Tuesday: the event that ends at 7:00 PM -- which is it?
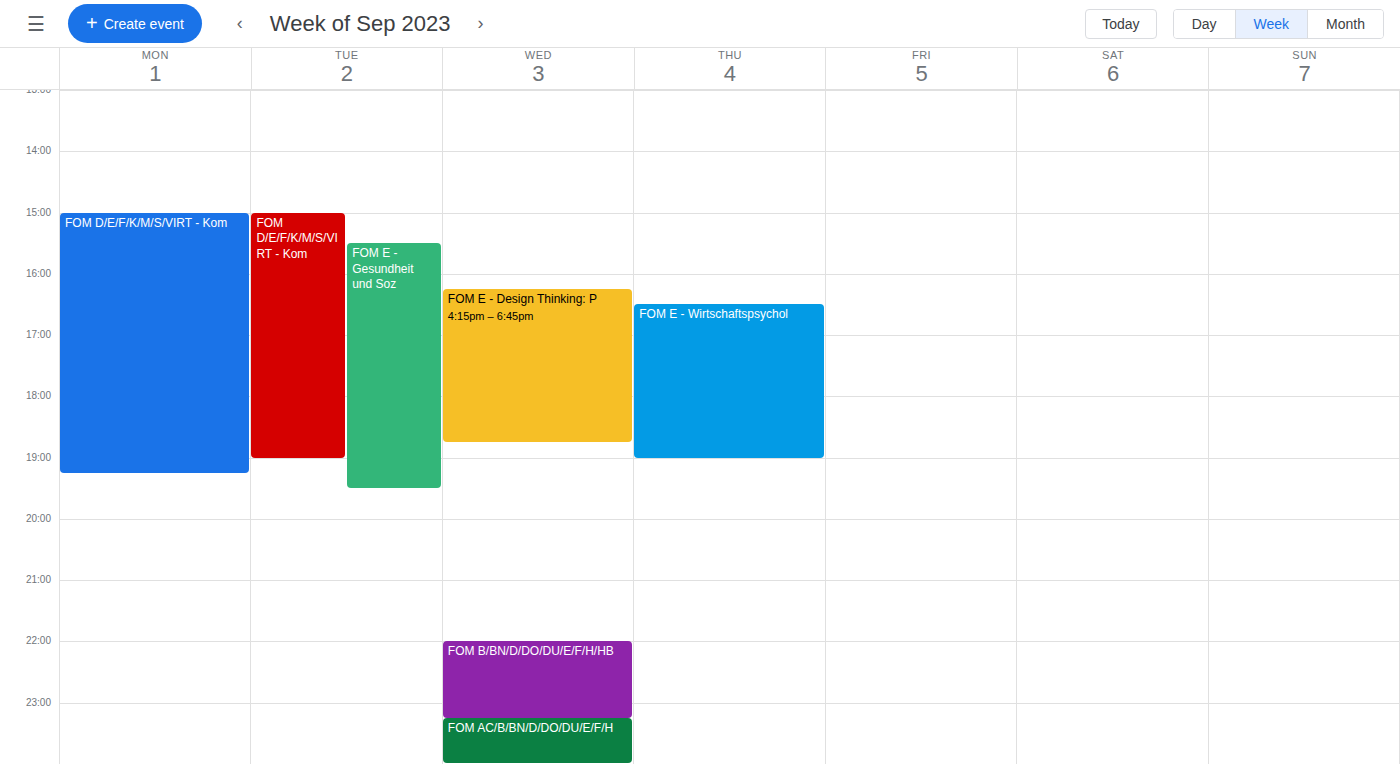
"FOM D/E/F/K/M/S/VIRT - Kom"